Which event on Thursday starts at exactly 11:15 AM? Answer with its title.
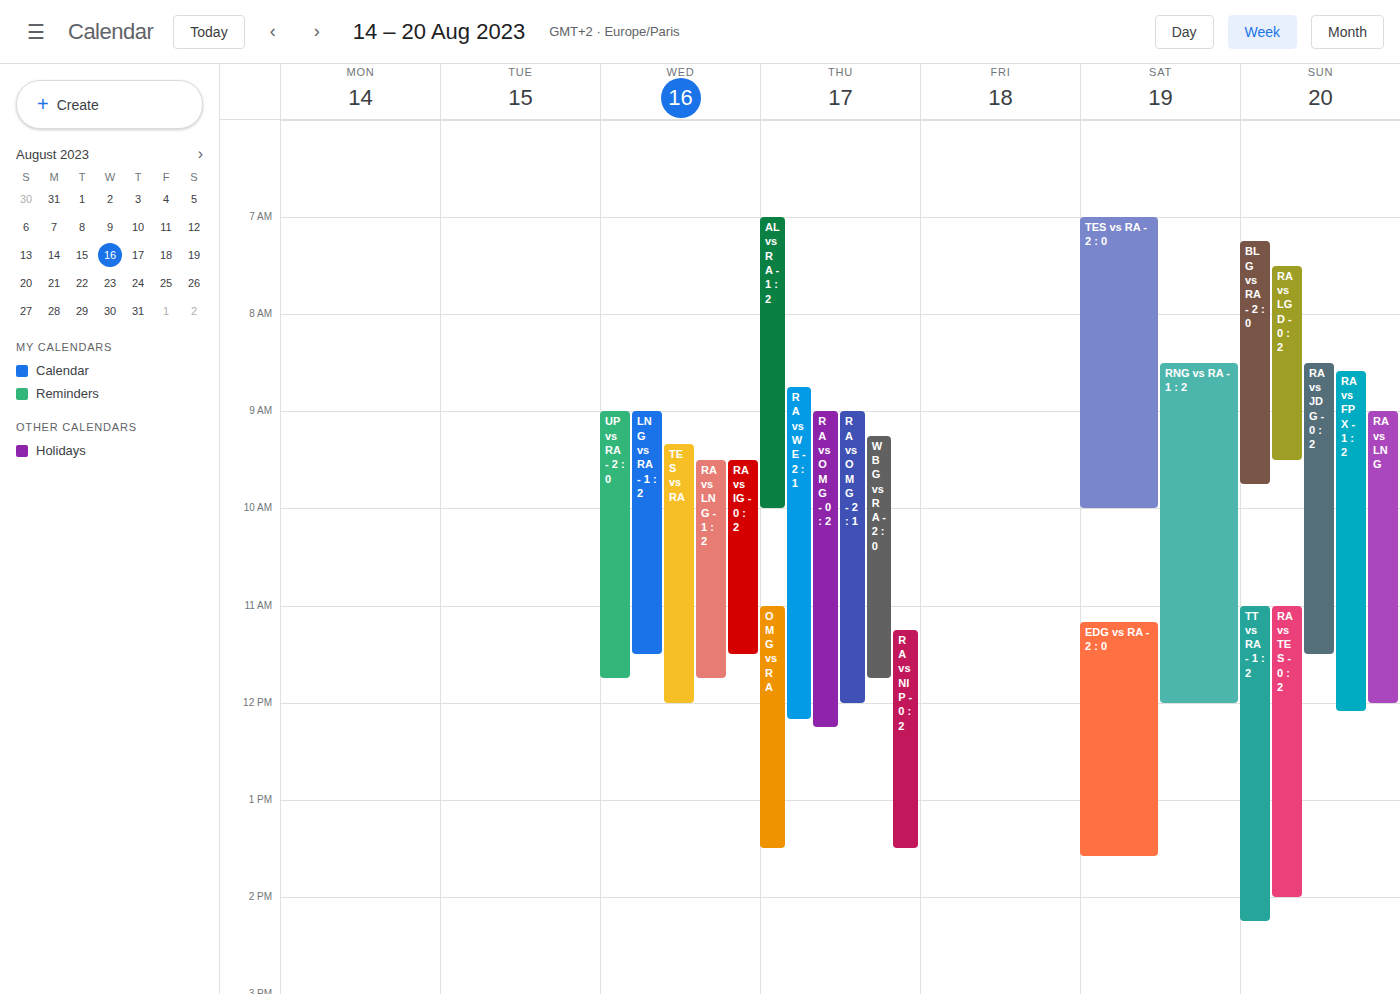
"RA vs NIP - 0 : 2"